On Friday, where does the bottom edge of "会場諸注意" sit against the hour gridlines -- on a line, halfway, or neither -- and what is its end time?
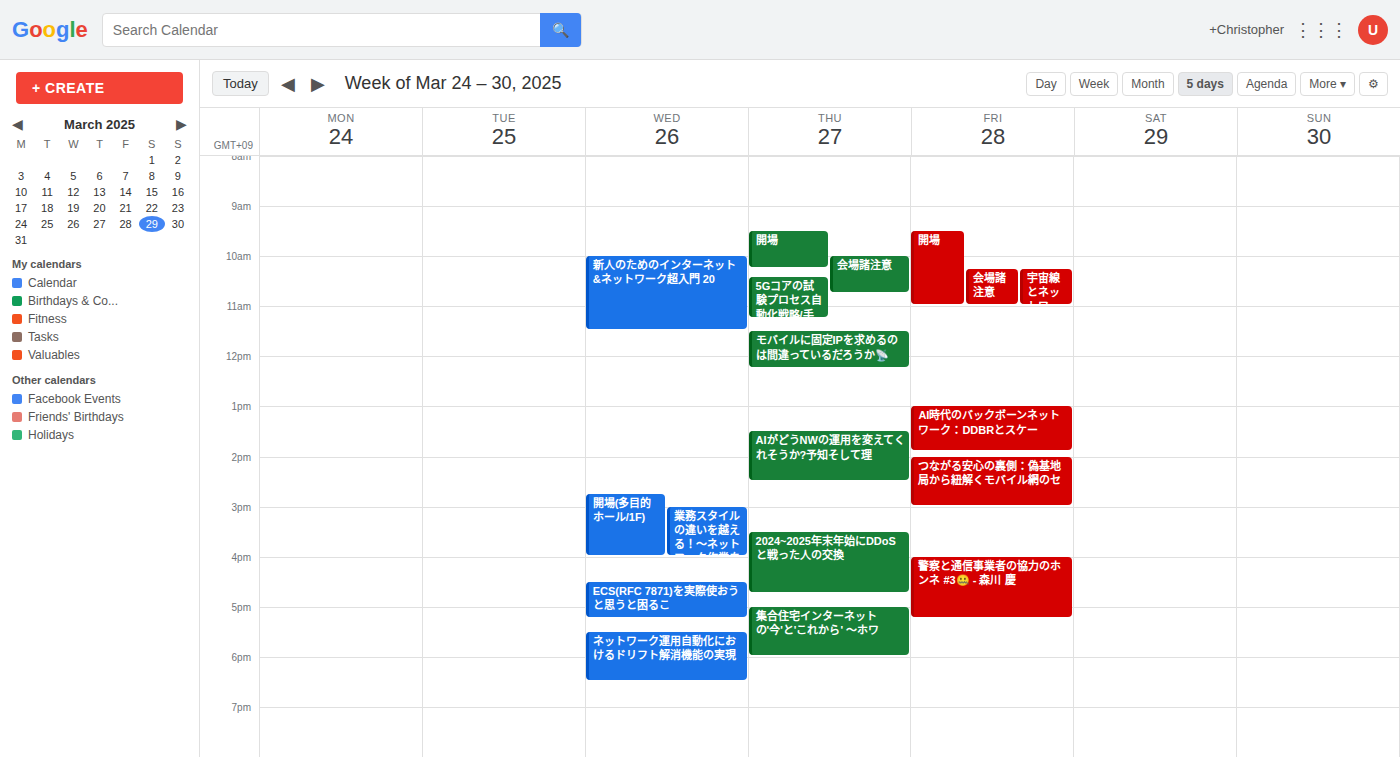
11:00 -- exactly on the 11:00 line.